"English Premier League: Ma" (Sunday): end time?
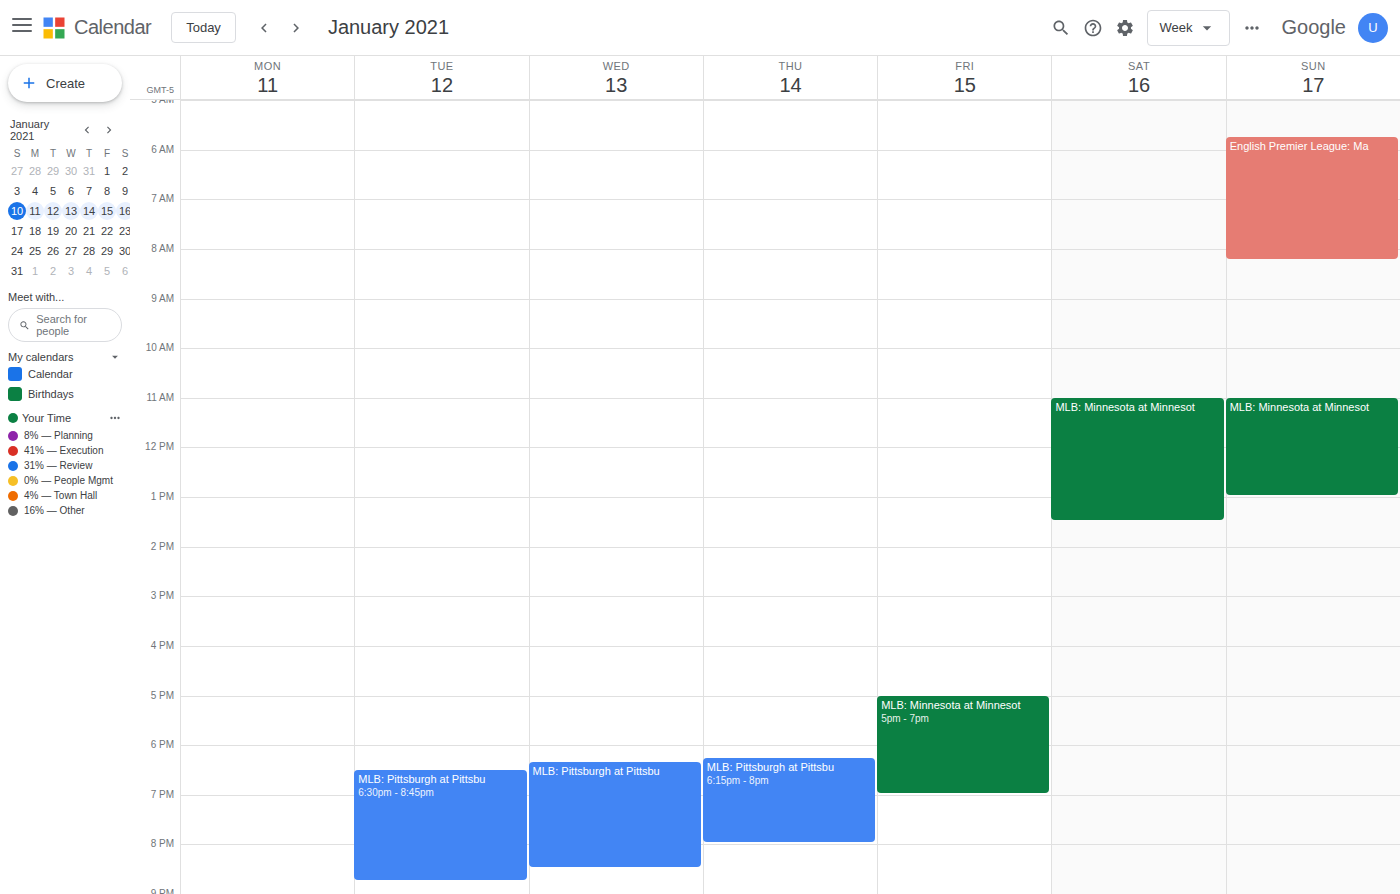
8:15 AM